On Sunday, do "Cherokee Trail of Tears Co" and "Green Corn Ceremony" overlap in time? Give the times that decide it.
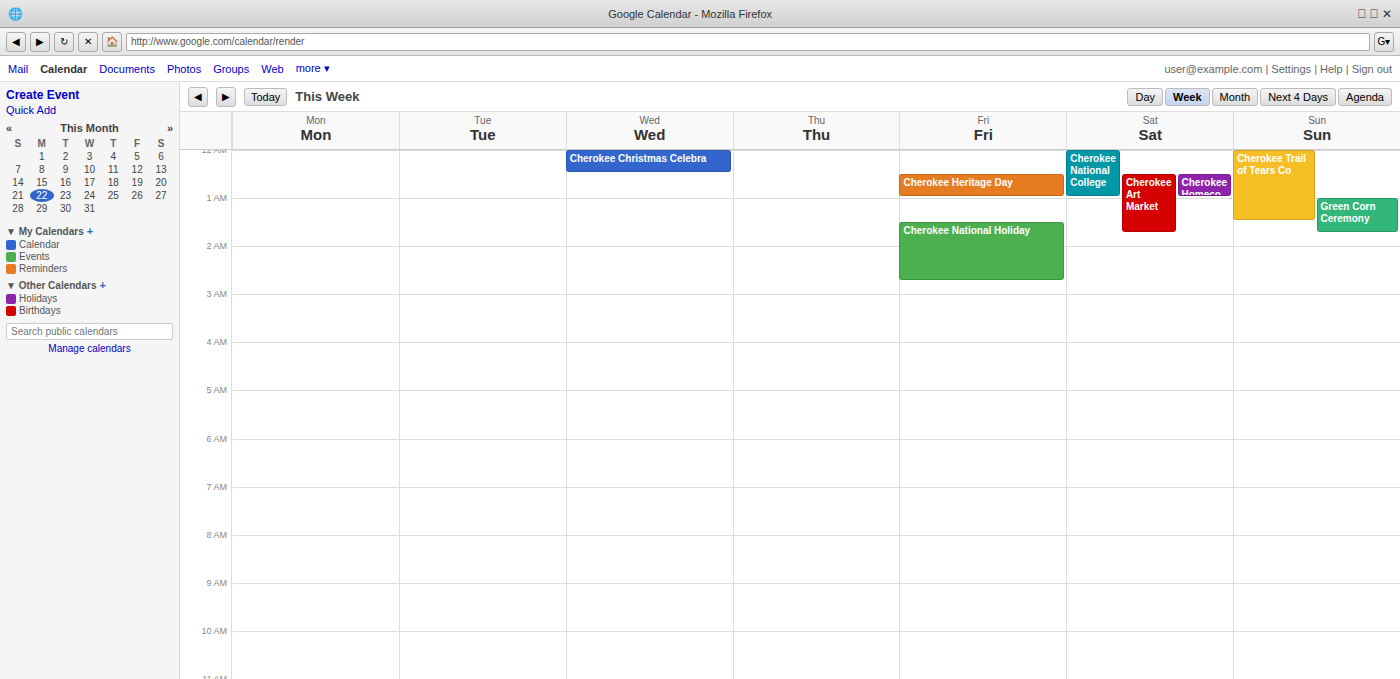
"Green Corn Ceremony" starts at 1:00 AM, before "Cherokee Trail of Tears Co" ends at 1:30 AM -- they overlap.